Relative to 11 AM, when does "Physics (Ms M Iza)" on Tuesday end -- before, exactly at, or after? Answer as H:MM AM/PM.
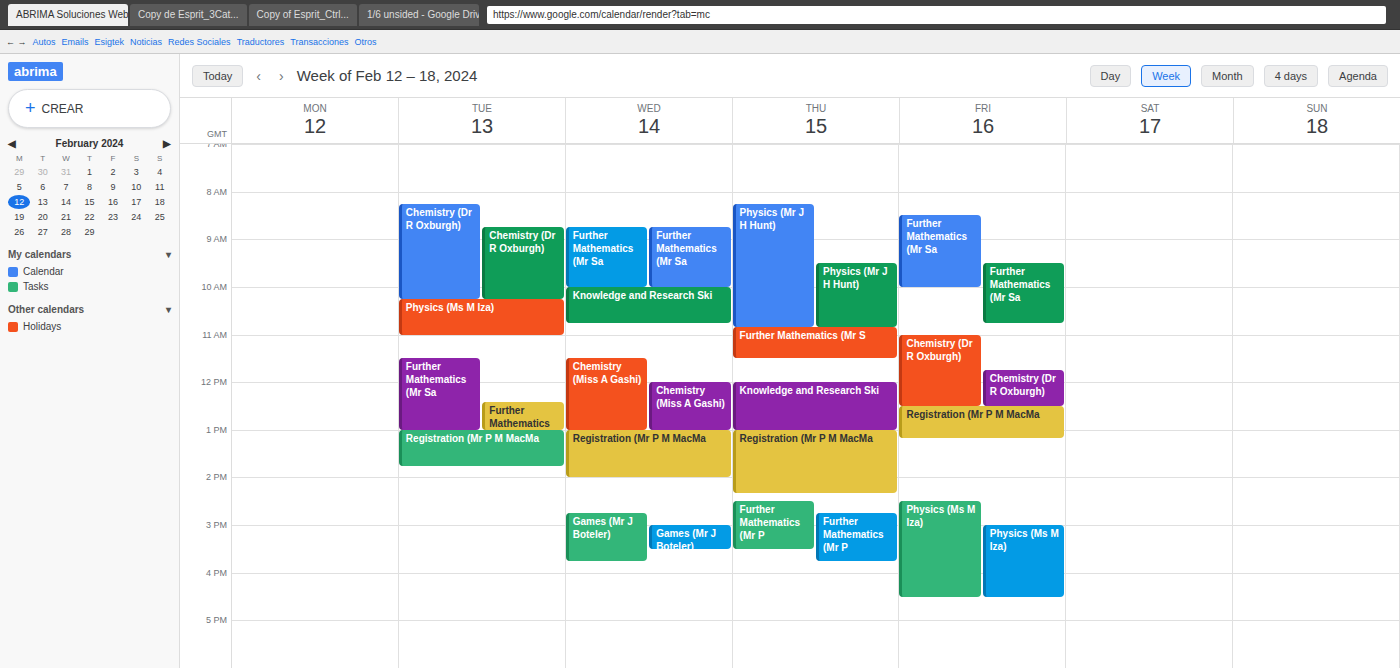
11:00 AM -- exactly at 11 AM, on the 11 AM line.